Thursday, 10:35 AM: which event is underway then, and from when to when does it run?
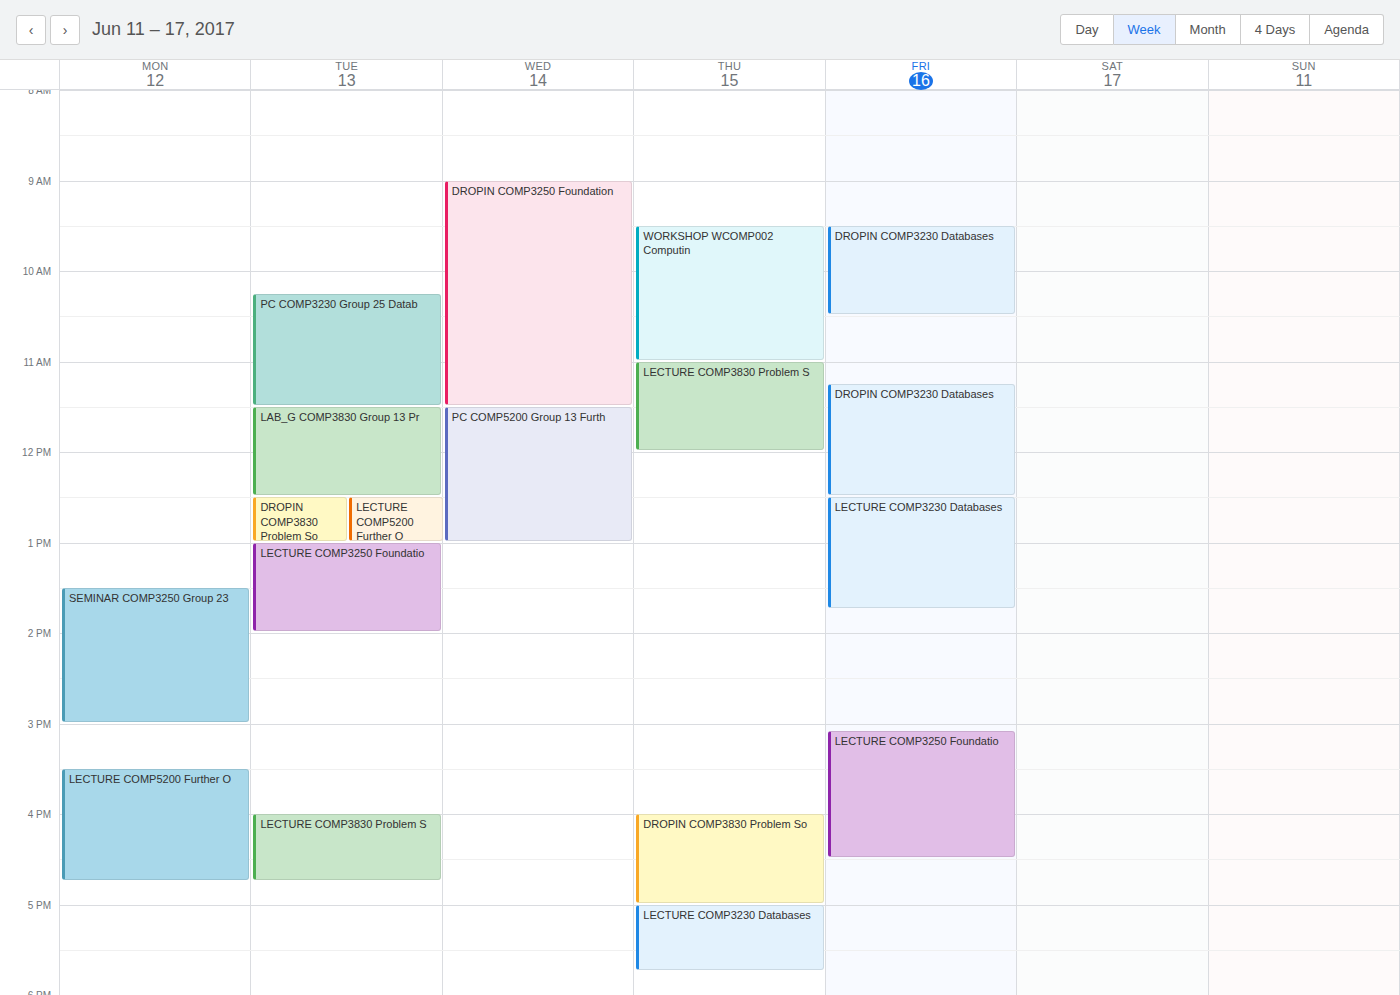
"WORKSHOP WCOMP002 Computin", 9:30 AM to 11:00 AM